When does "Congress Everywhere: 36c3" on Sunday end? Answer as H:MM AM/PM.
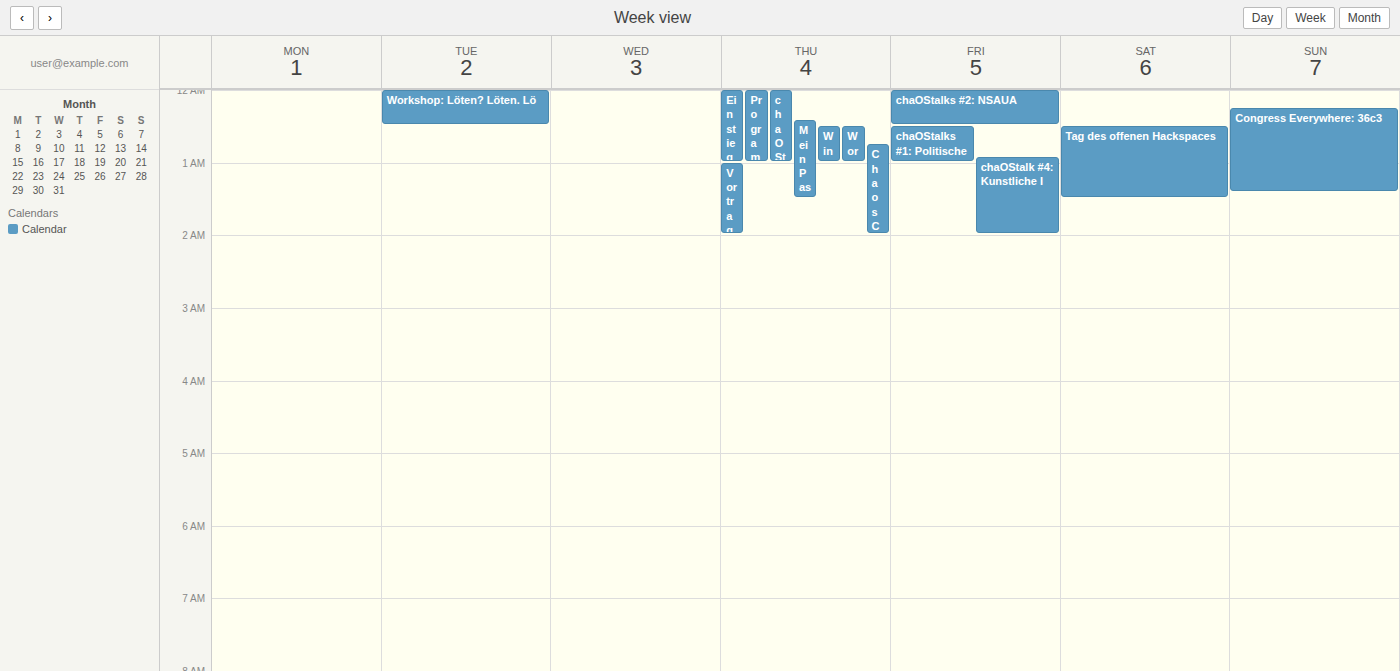
1:25 AM